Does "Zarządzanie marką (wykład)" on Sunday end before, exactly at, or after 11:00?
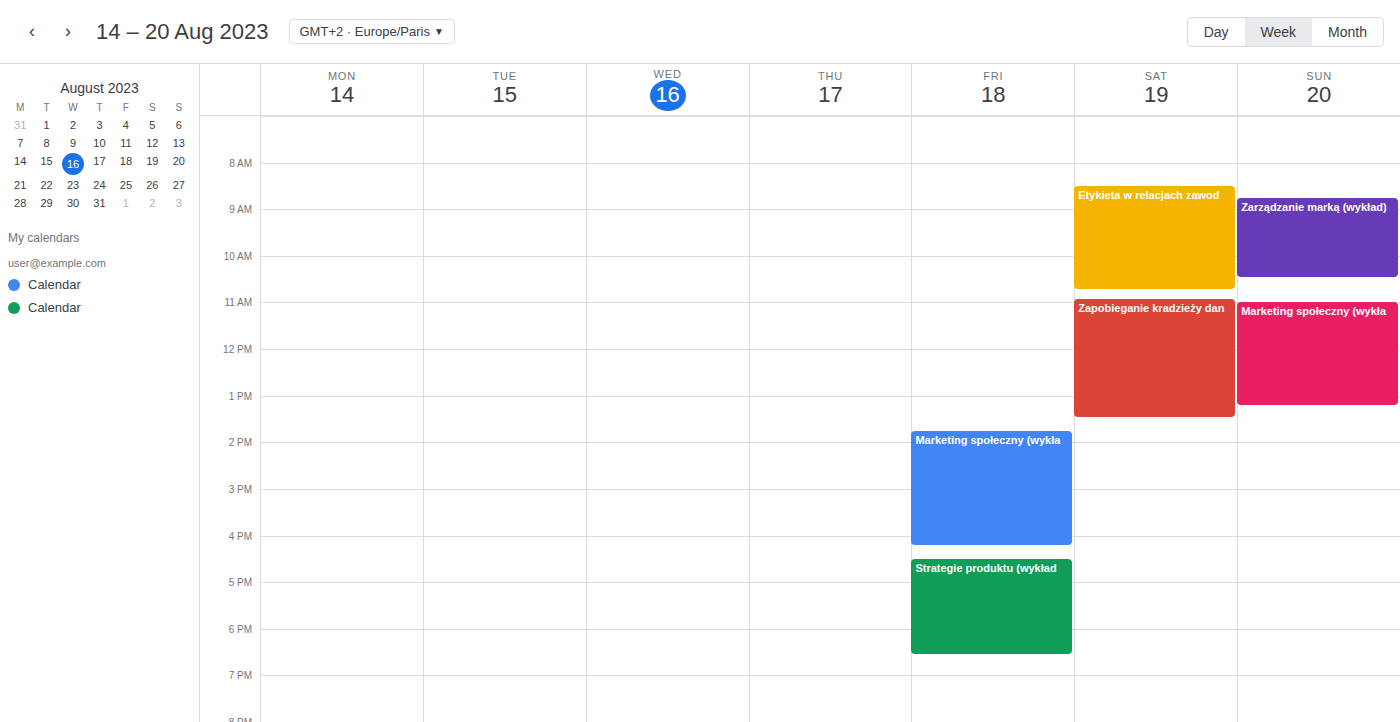
10:30 -- before 11:00, 30 minutes above the 11:00 line.